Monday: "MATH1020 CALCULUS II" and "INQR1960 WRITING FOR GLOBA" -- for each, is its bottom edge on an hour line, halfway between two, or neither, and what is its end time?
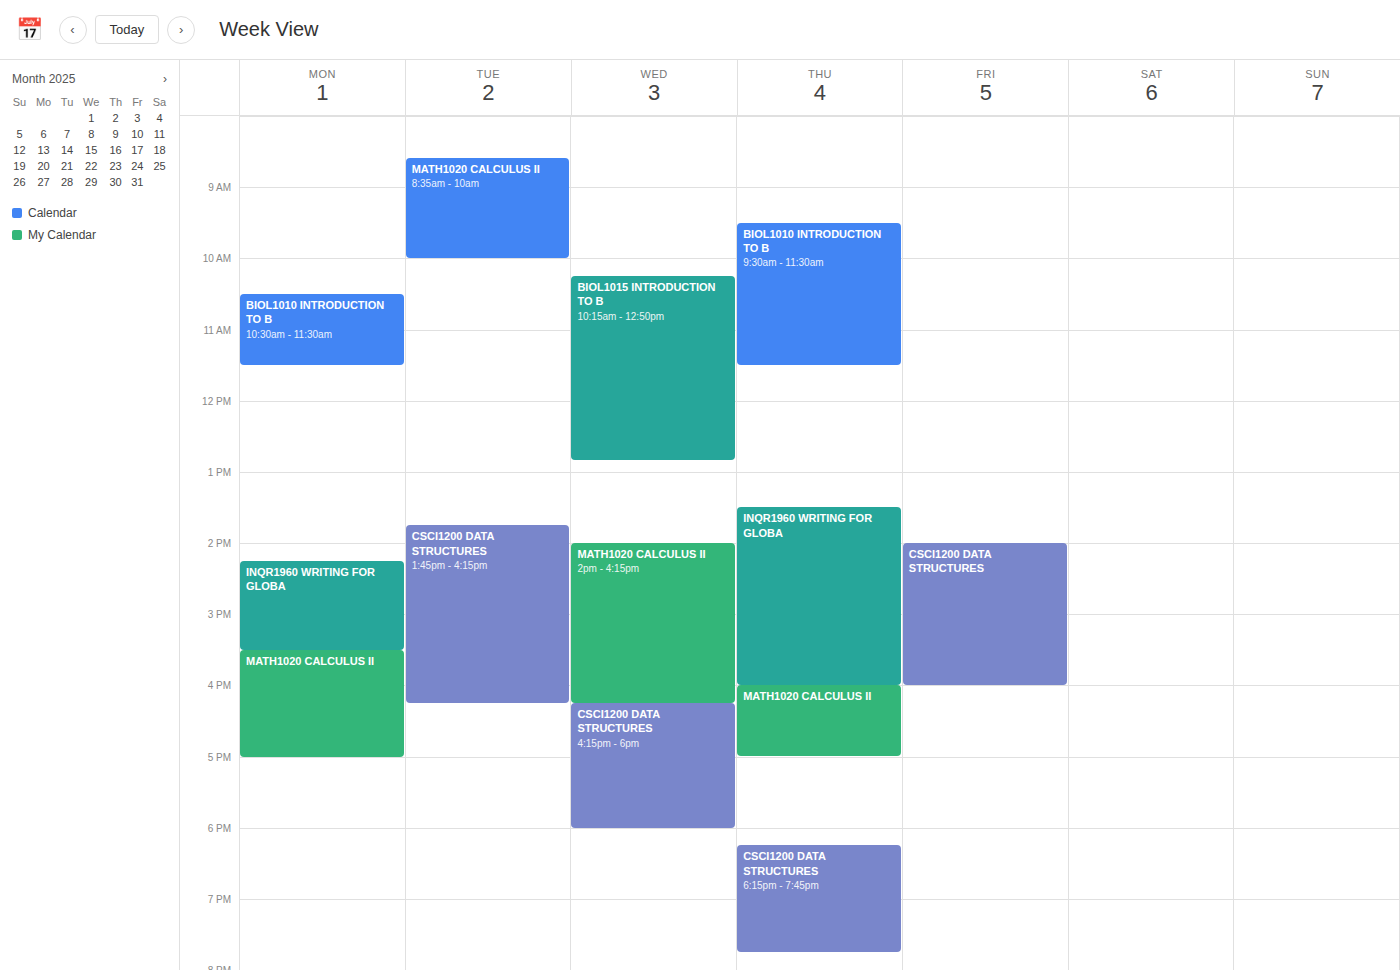
"MATH1020 CALCULUS II": 5:00 PM, exactly on the 5 PM line. "INQR1960 WRITING FOR GLOBA": 3:30 PM, halfway between the 3 PM and 4 PM lines.